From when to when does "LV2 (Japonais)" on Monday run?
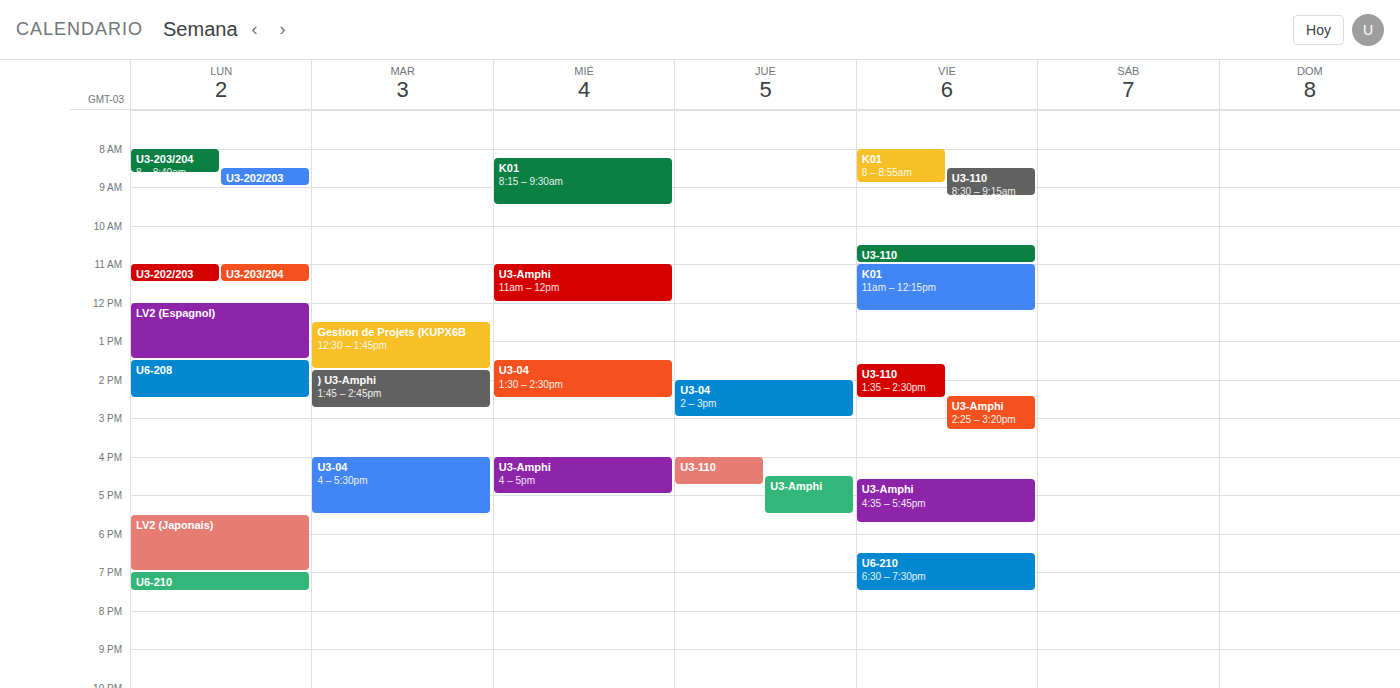
5:30 PM to 7:00 PM